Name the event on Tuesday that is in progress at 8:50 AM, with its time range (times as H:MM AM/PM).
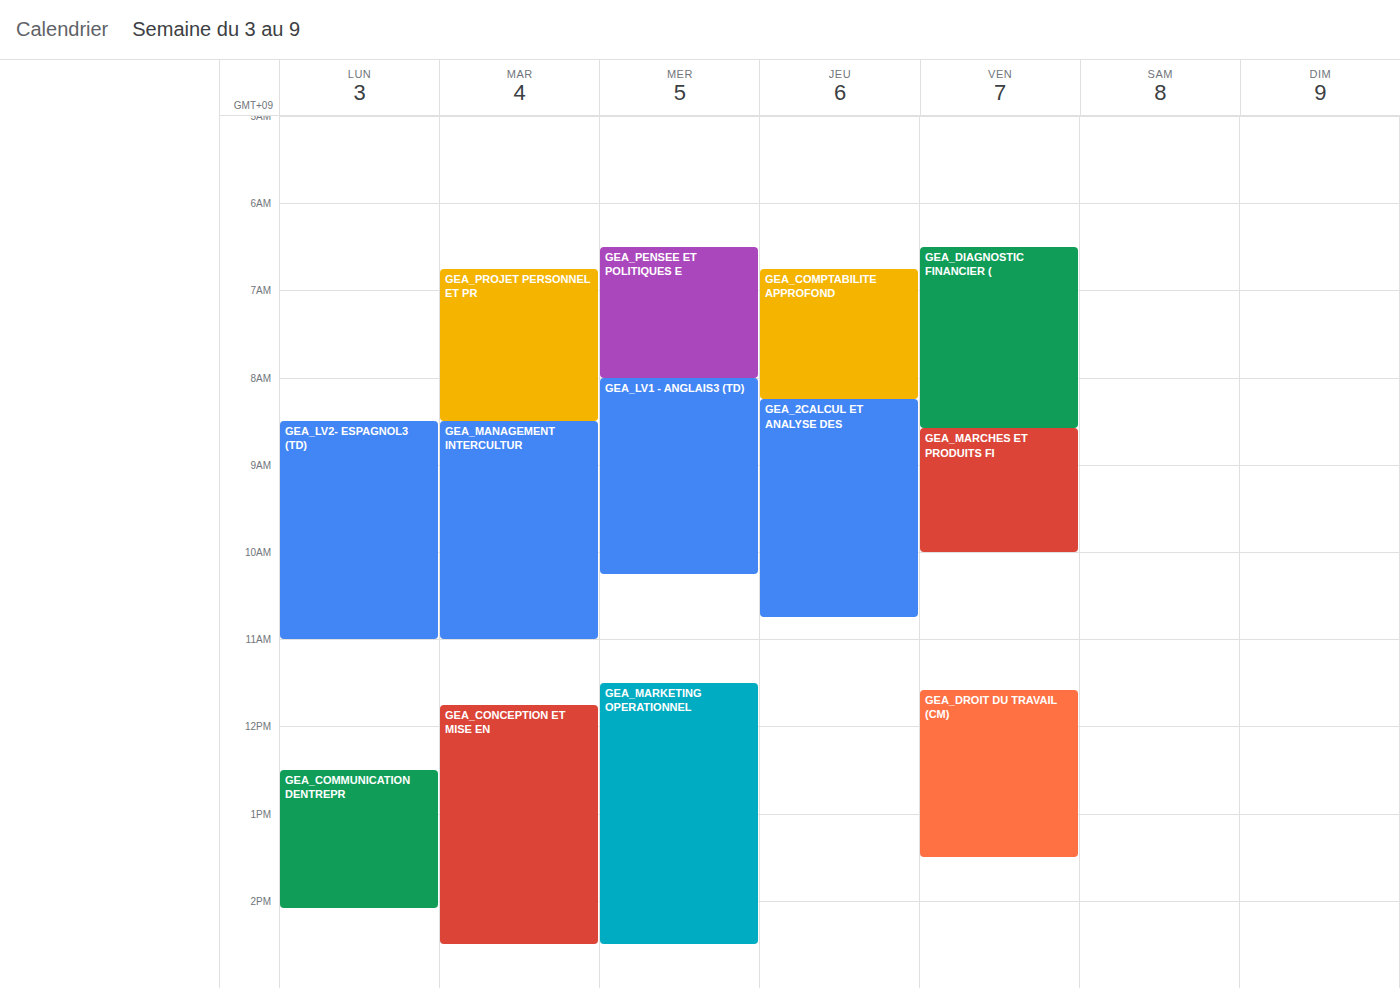
"GEA_MANAGEMENT INTERCULTUR", 8:30 AM to 11:00 AM